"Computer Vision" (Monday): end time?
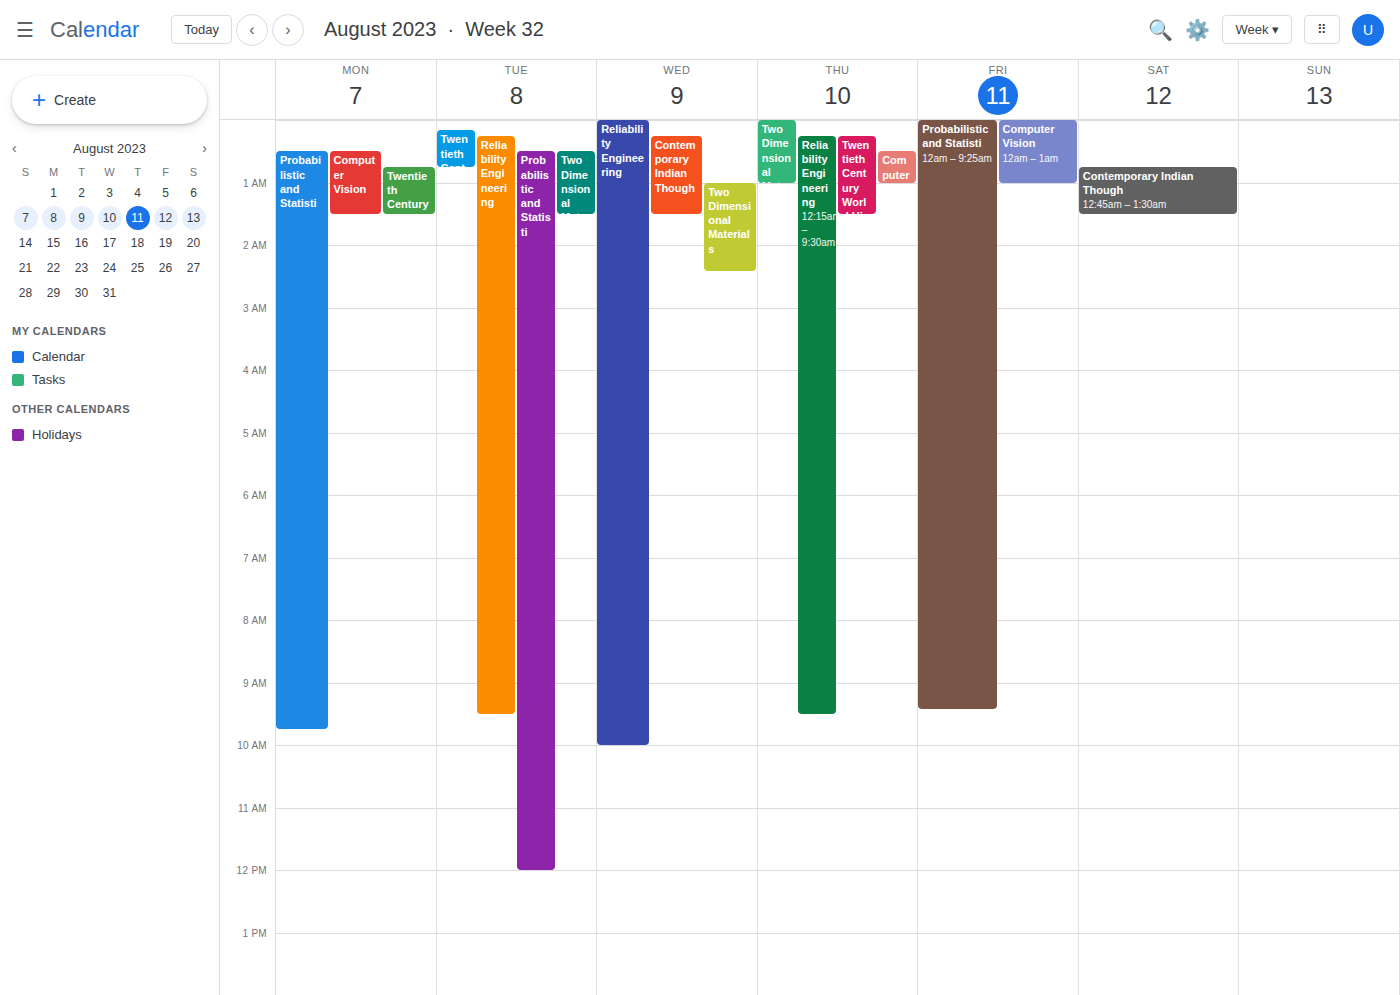
1:30 AM